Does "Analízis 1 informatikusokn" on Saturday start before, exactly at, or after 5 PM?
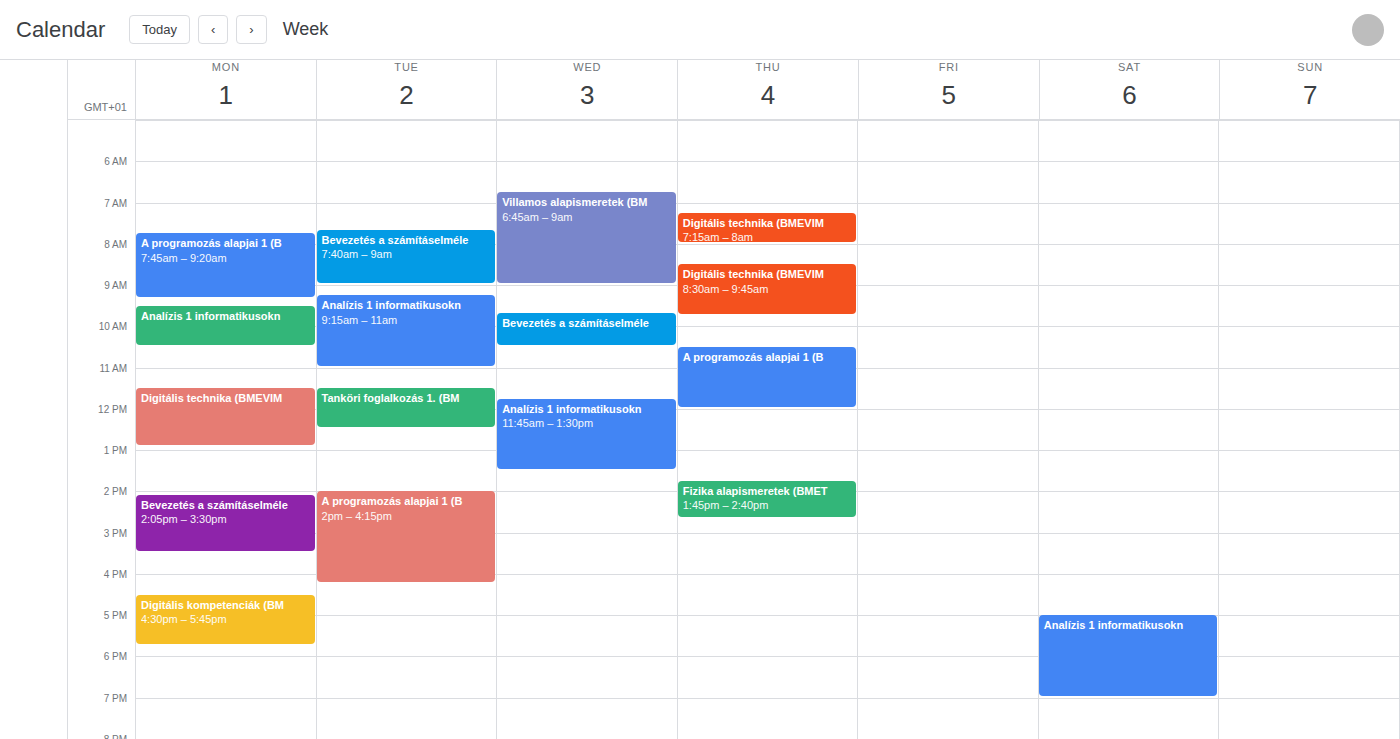
5:00 PM -- exactly at 5 PM, on the 5 PM line.